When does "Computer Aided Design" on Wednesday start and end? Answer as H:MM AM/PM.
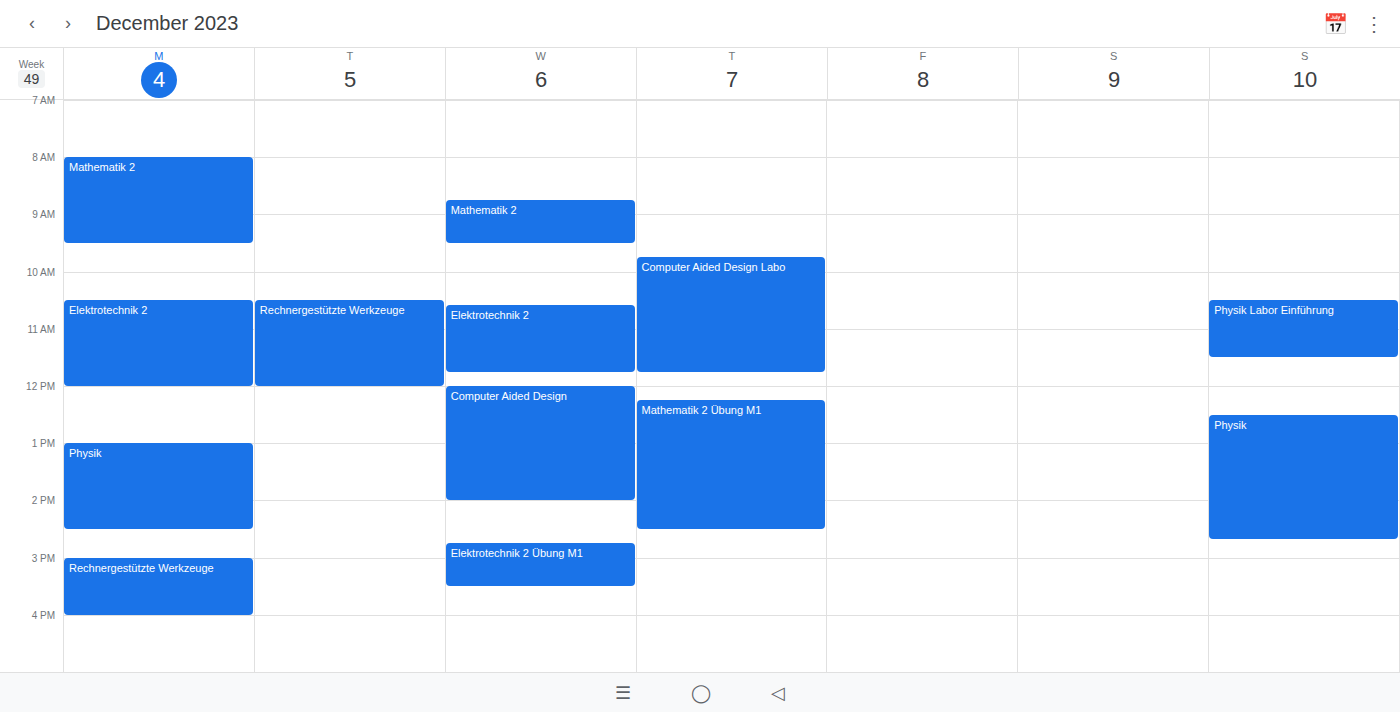
12:00 PM to 2:00 PM